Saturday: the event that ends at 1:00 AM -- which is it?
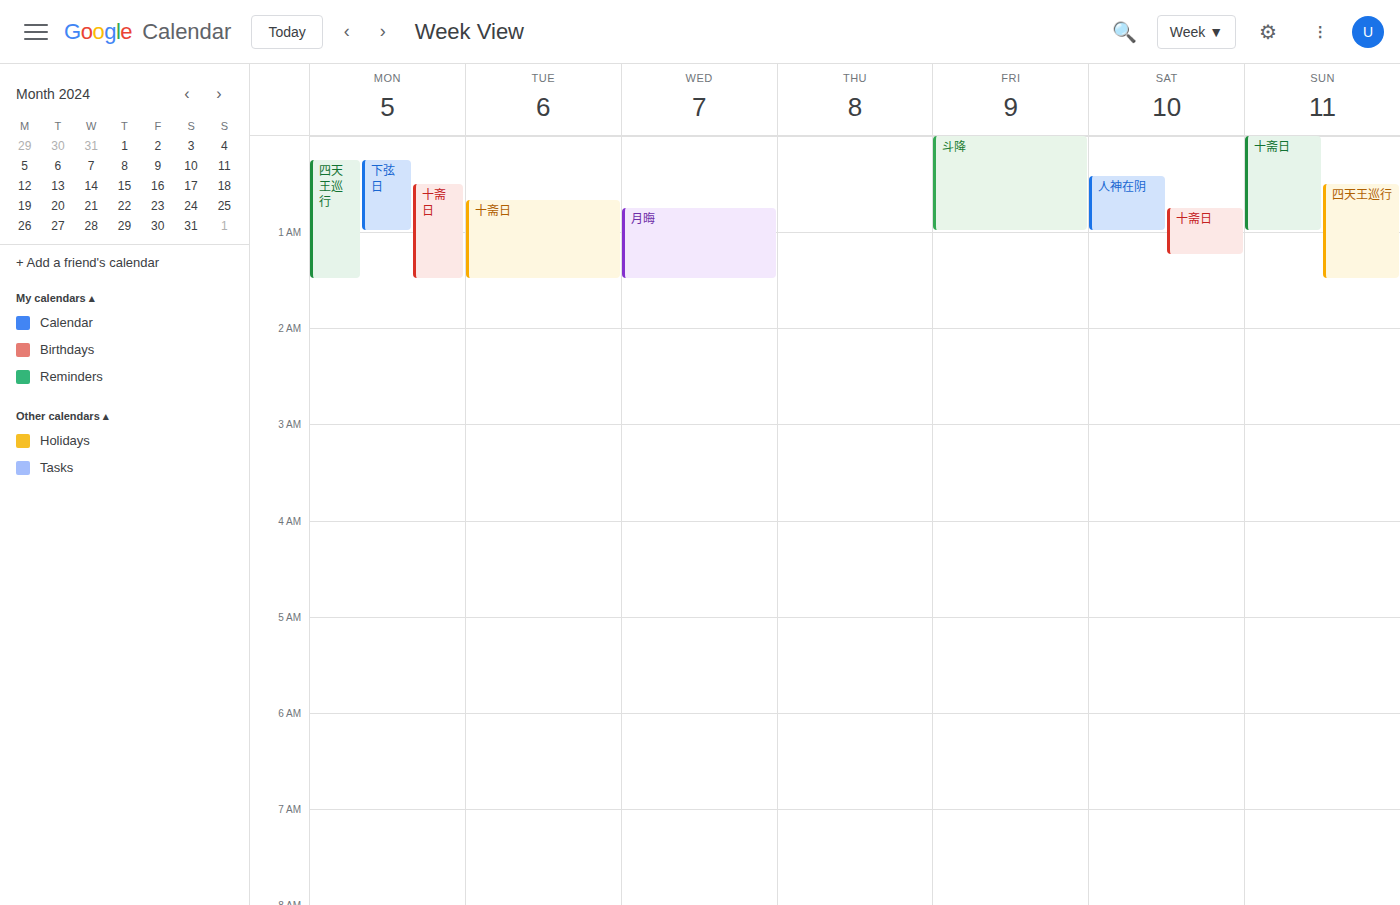
"人神在阴"